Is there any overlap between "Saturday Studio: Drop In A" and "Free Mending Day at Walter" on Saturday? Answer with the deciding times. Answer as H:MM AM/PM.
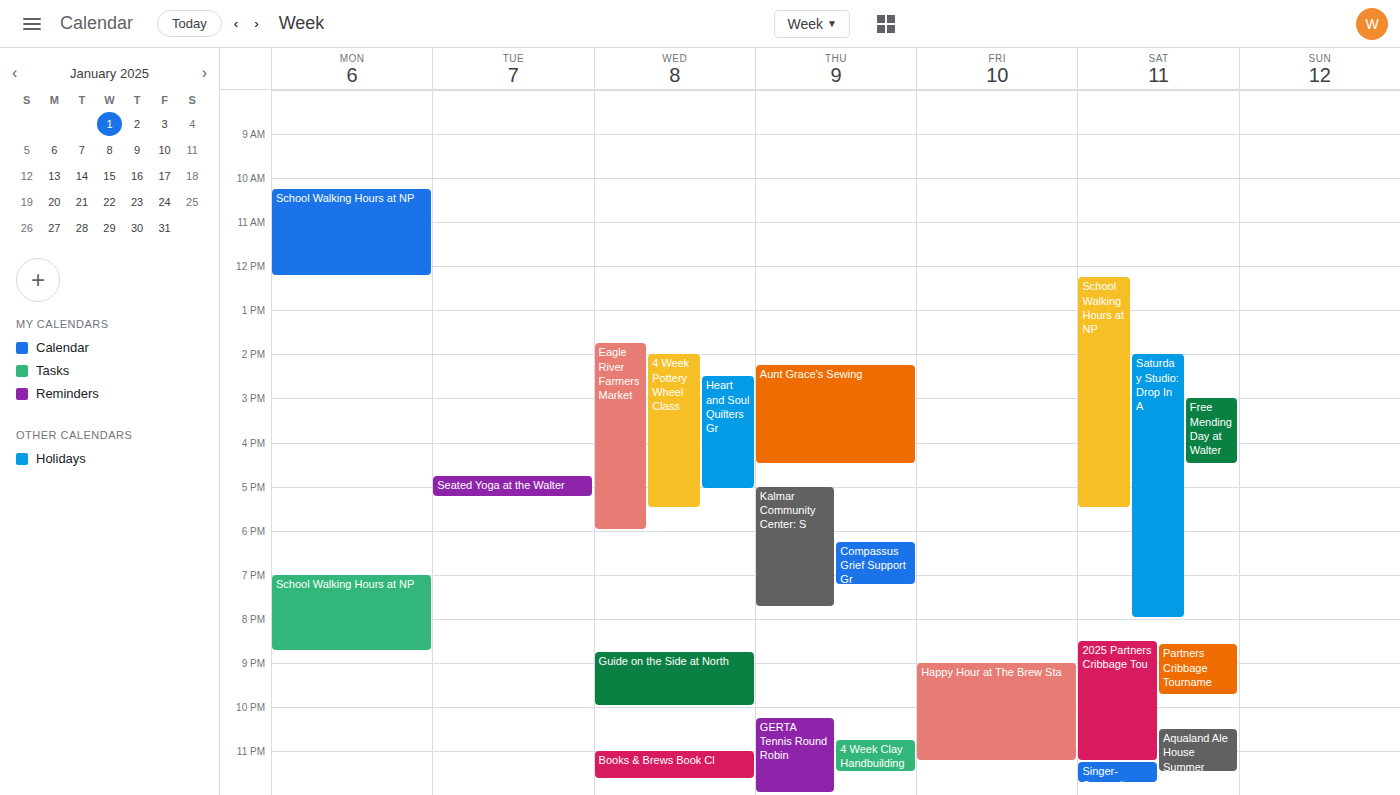
"Free Mending Day at Walter" runs 3:00 PM to 4:30 PM, inside "Saturday Studio: Drop In A" -- they overlap.